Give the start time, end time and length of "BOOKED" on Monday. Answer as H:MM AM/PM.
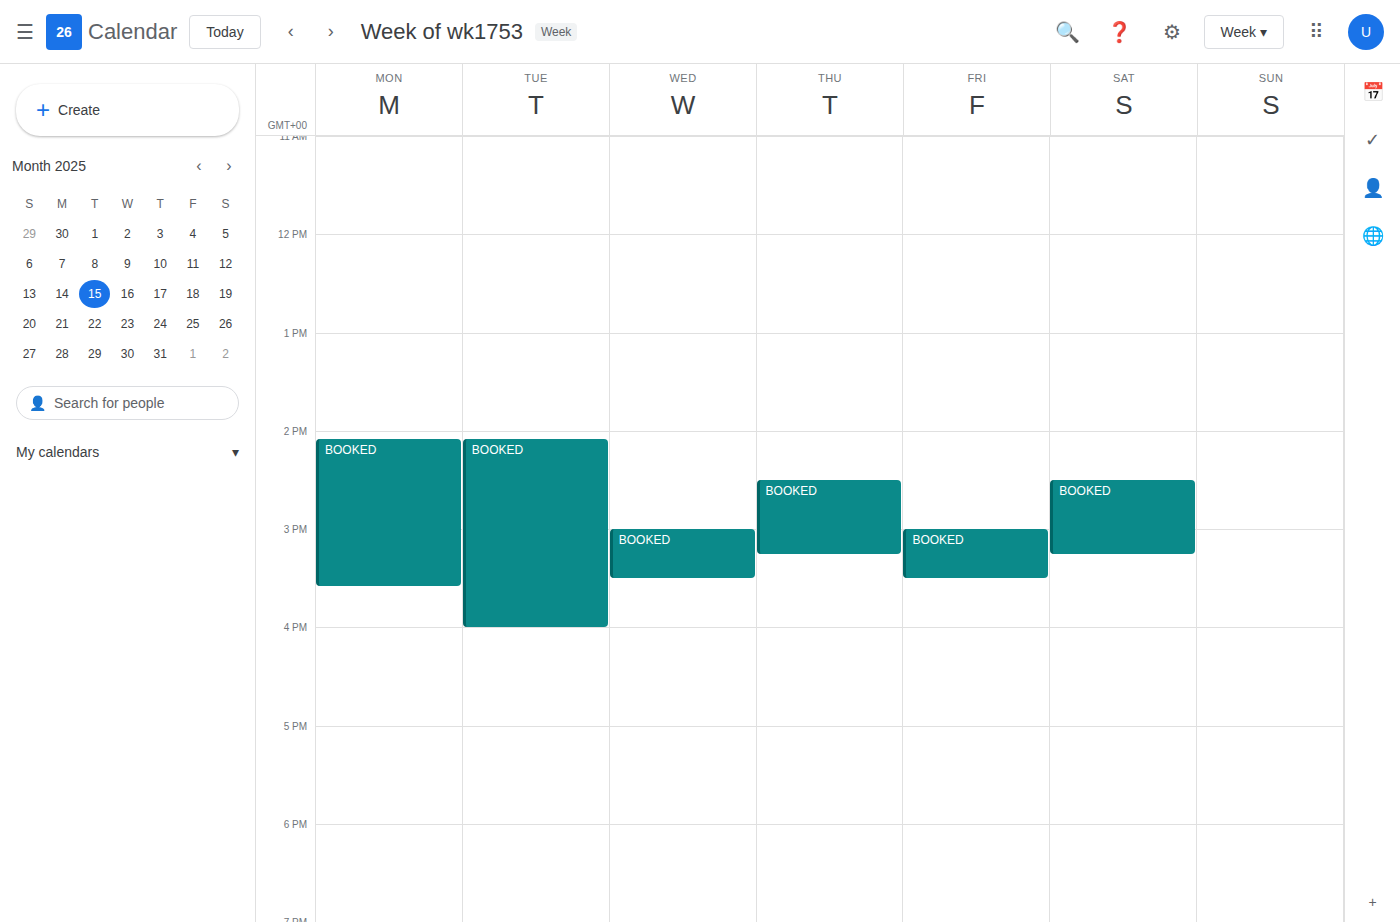
2:05 PM to 3:35 PM, 1 hour 30 minutes